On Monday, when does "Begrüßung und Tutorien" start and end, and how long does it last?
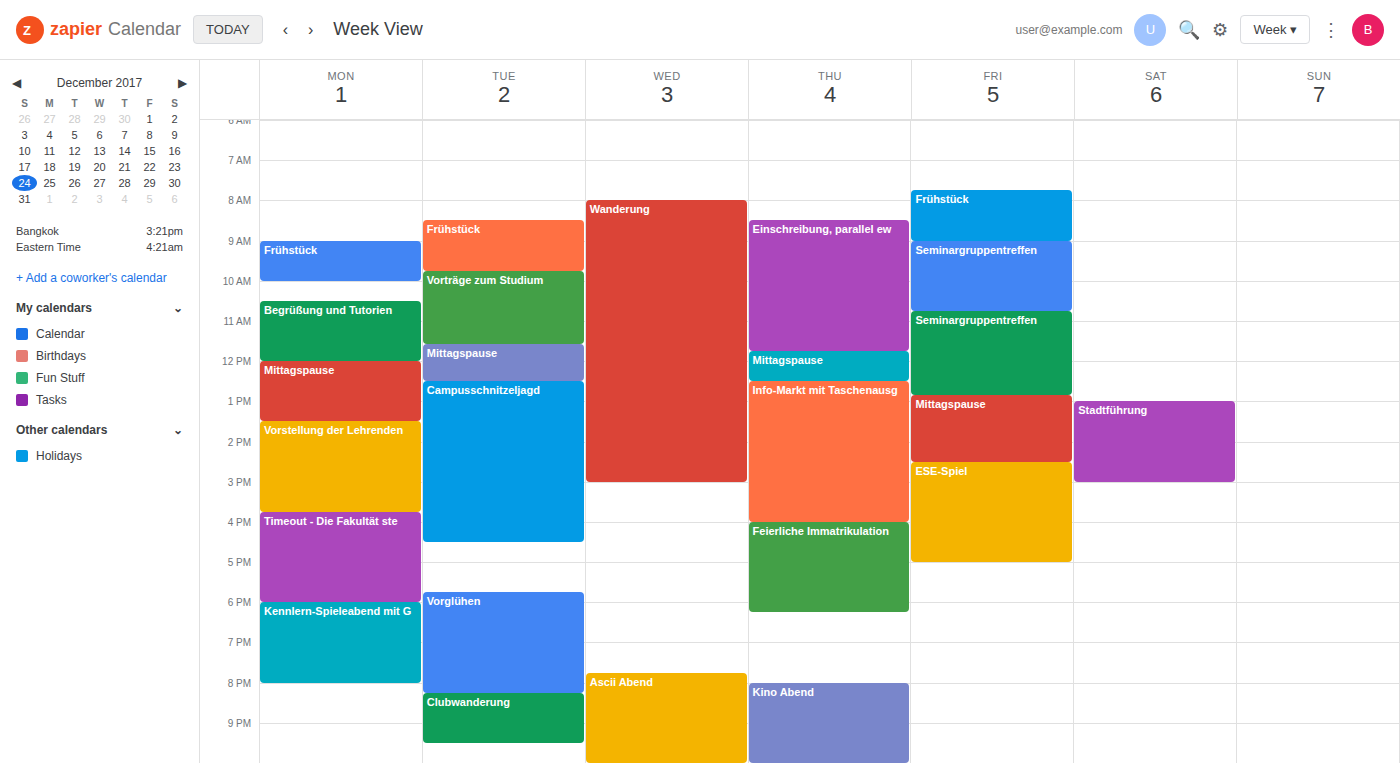
10:30 AM to 12:00 PM, 1 hour 30 minutes